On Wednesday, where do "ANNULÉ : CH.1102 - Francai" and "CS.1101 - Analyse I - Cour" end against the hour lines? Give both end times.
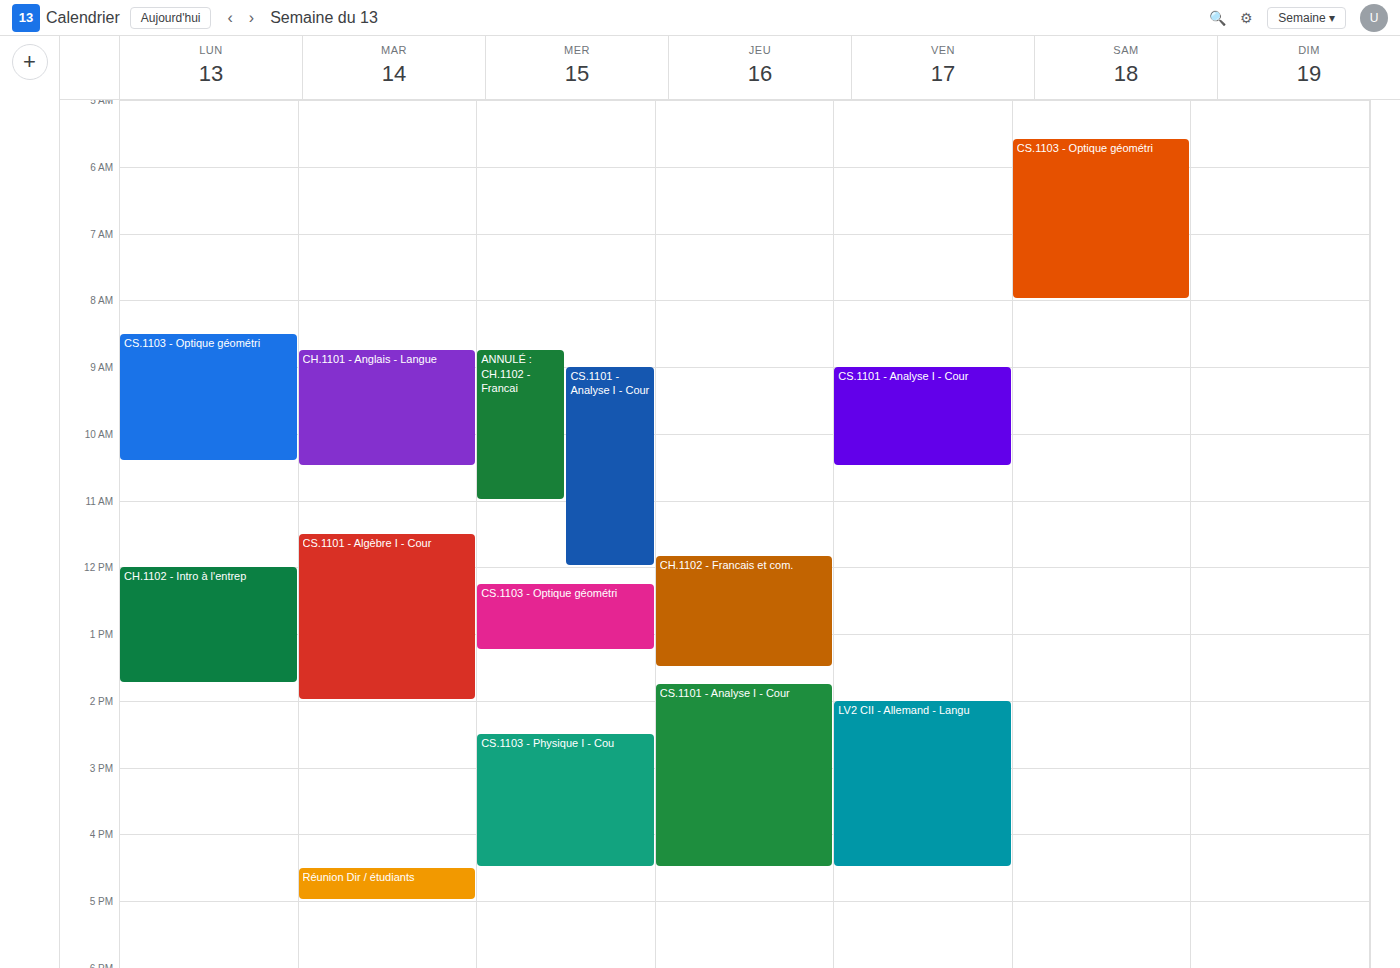
"ANNULÉ : CH.1102 - Francai": 11:00 AM, exactly on the 11 AM line. "CS.1101 - Analyse I - Cour": 12:00 PM, exactly on the 12 PM line.